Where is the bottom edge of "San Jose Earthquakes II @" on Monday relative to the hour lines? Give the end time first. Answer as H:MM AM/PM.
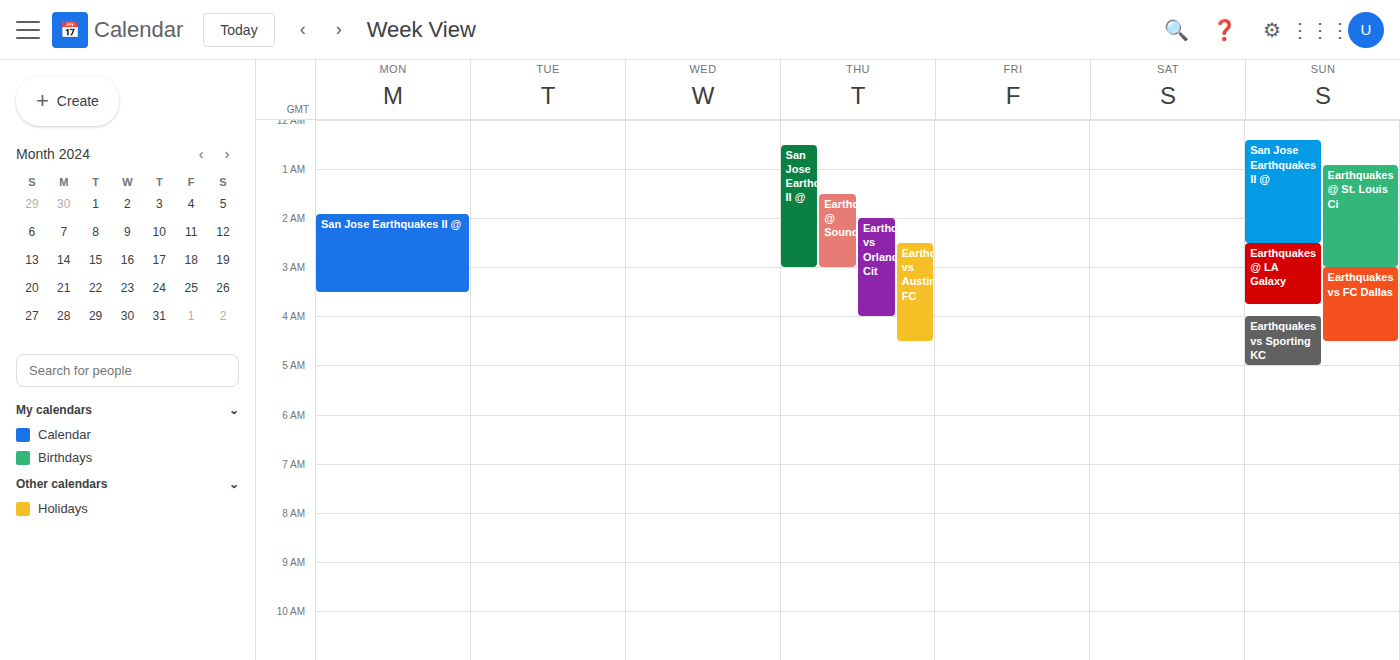
3:30 AM -- halfway between the 3 AM and 4 AM lines.